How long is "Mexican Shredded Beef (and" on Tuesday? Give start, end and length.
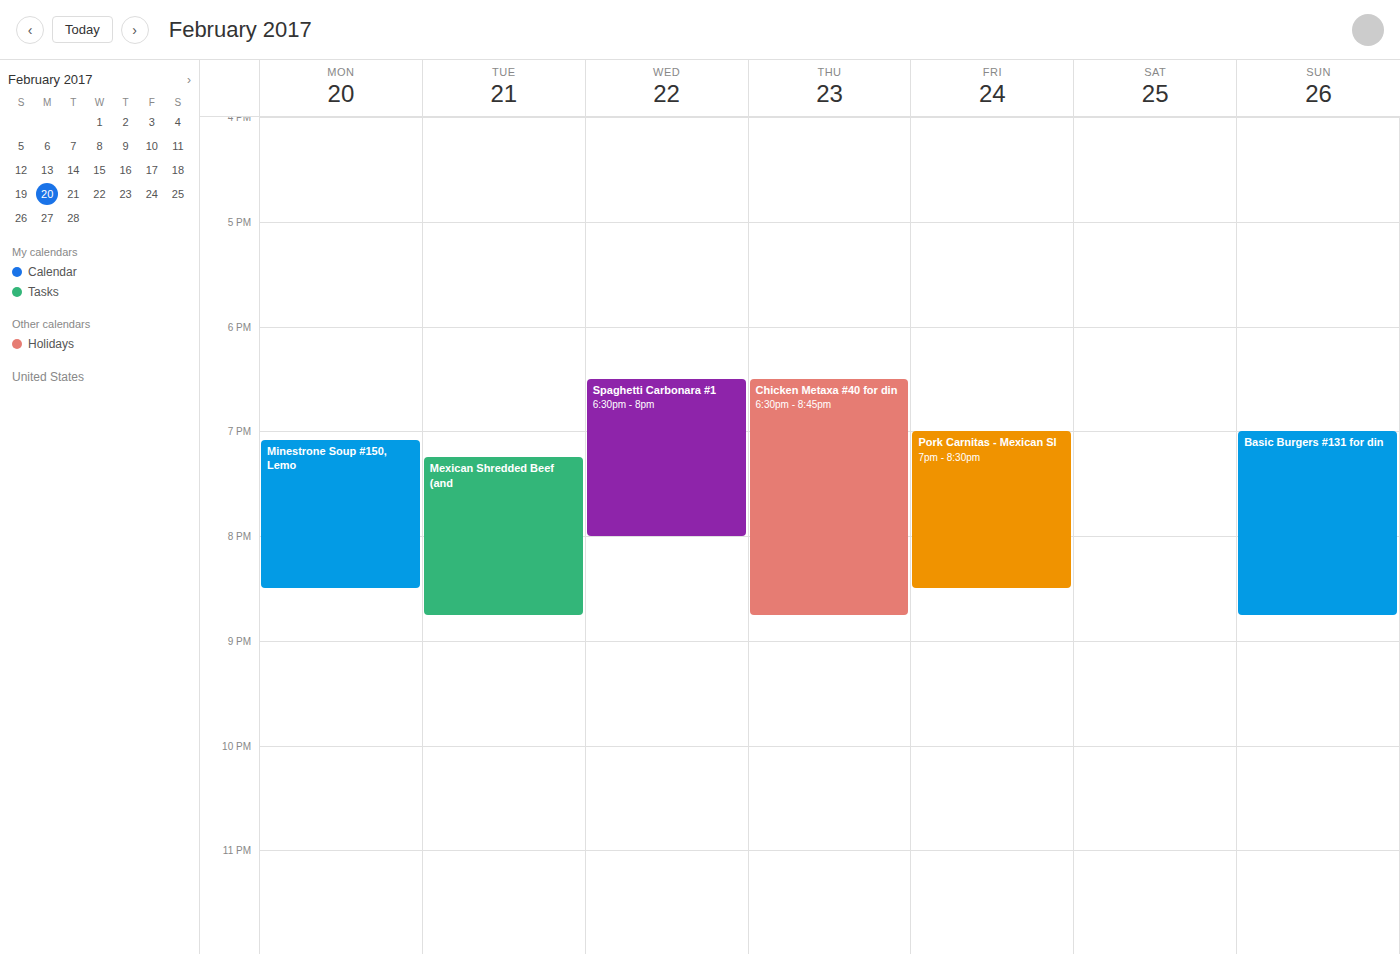
7:15 PM to 8:45 PM, 1 hour 30 minutes